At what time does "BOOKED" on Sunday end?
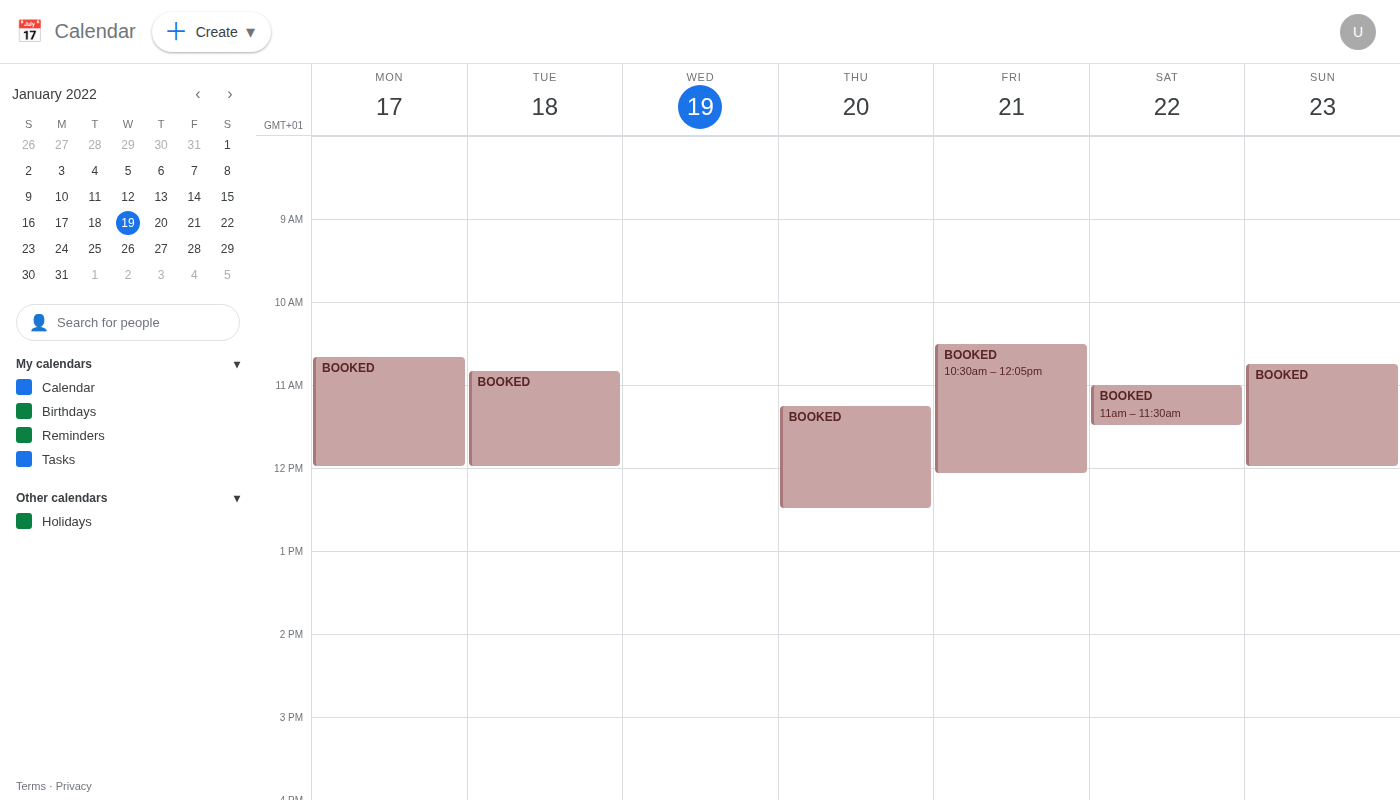
12:00 PM